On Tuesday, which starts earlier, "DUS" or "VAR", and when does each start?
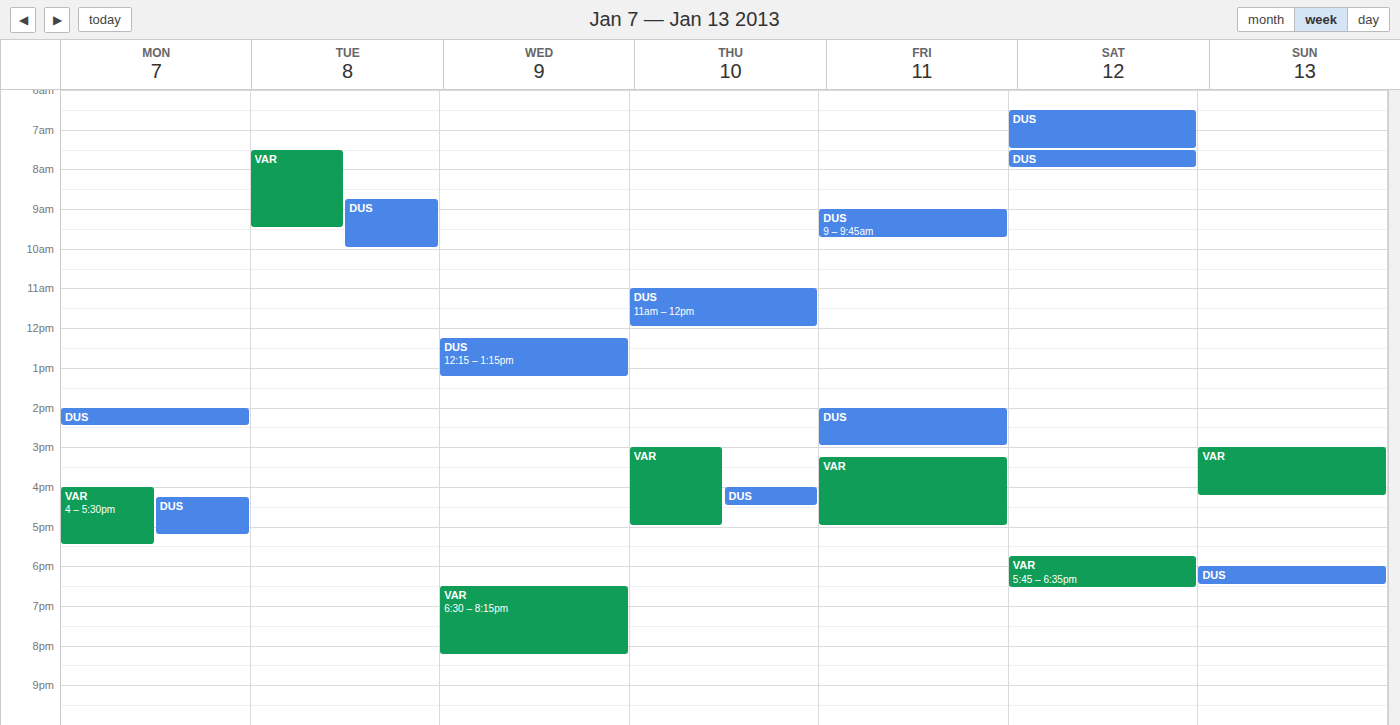
"VAR" 7:30 AM; "DUS" 8:45 AM.